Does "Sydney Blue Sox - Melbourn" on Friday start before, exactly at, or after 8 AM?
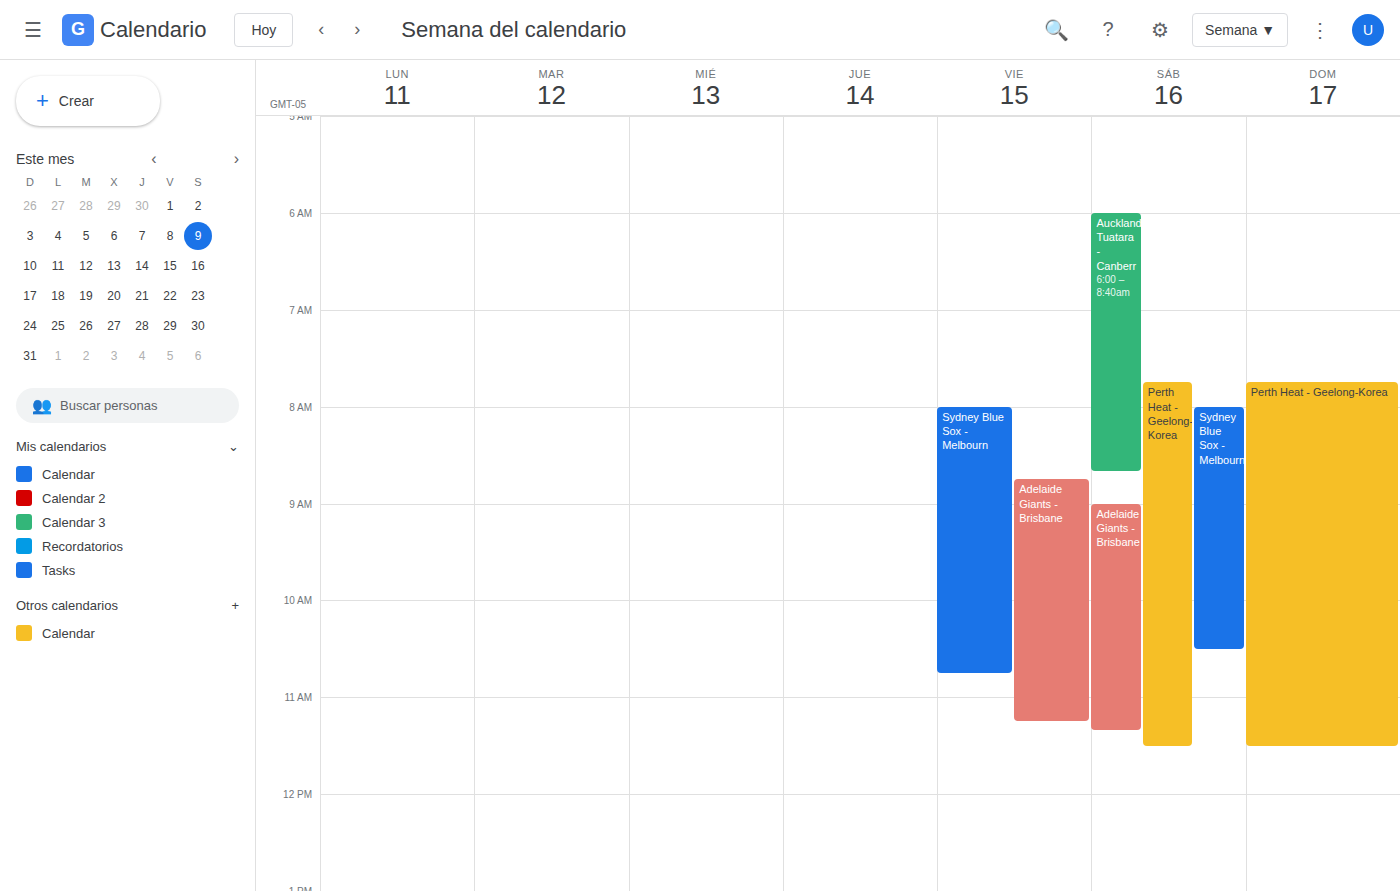
8:00 AM -- exactly at 8 AM, on the 8 AM line.